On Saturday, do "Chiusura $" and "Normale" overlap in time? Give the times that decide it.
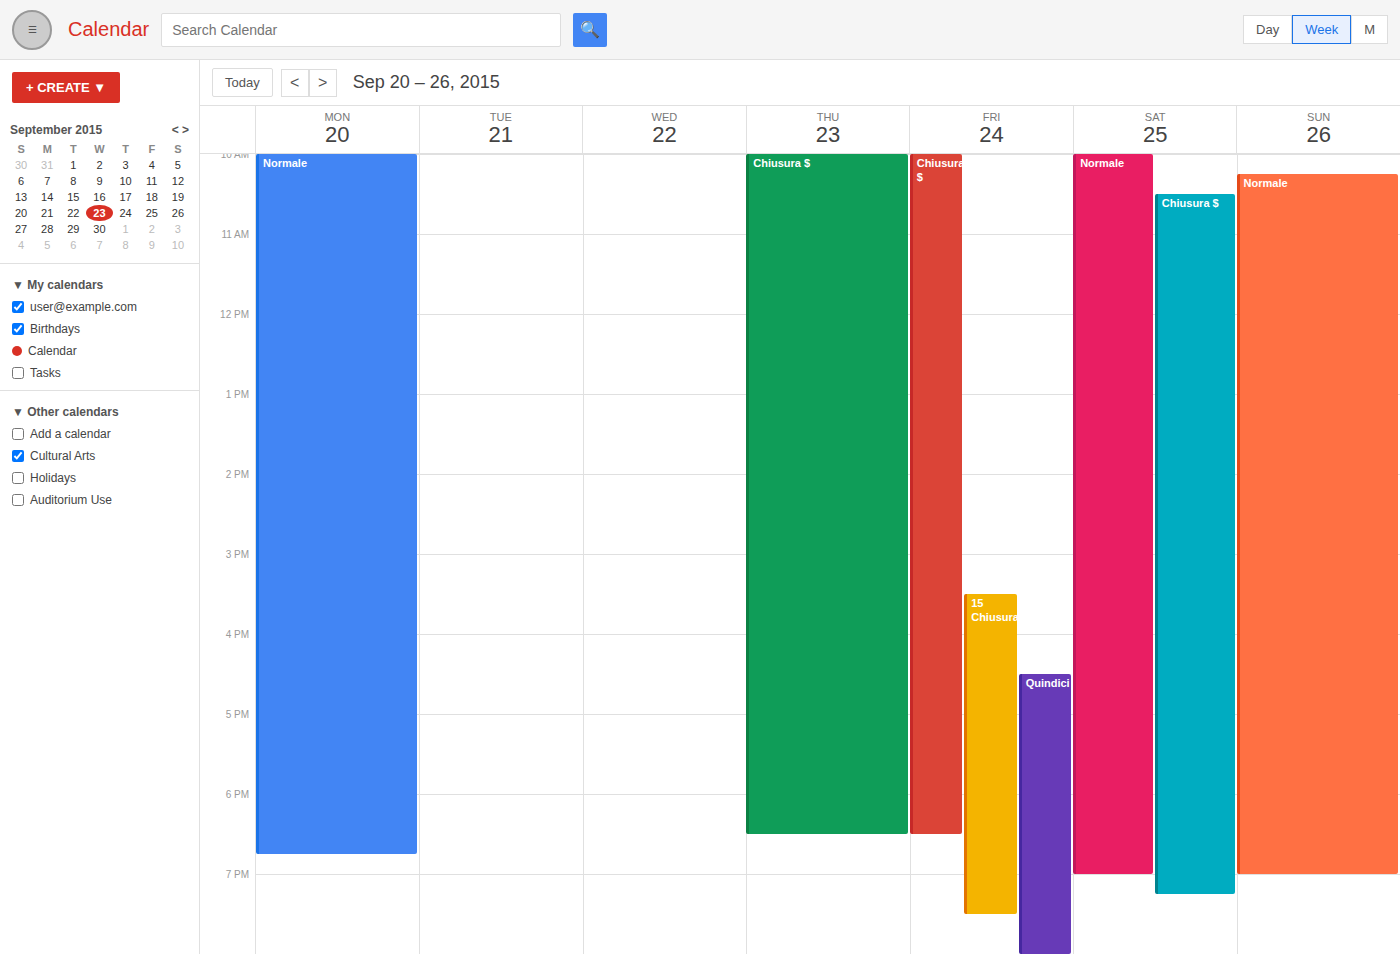
"Chiusura $" starts at 10:30 AM, before "Normale" ends at 7:00 PM -- they overlap.